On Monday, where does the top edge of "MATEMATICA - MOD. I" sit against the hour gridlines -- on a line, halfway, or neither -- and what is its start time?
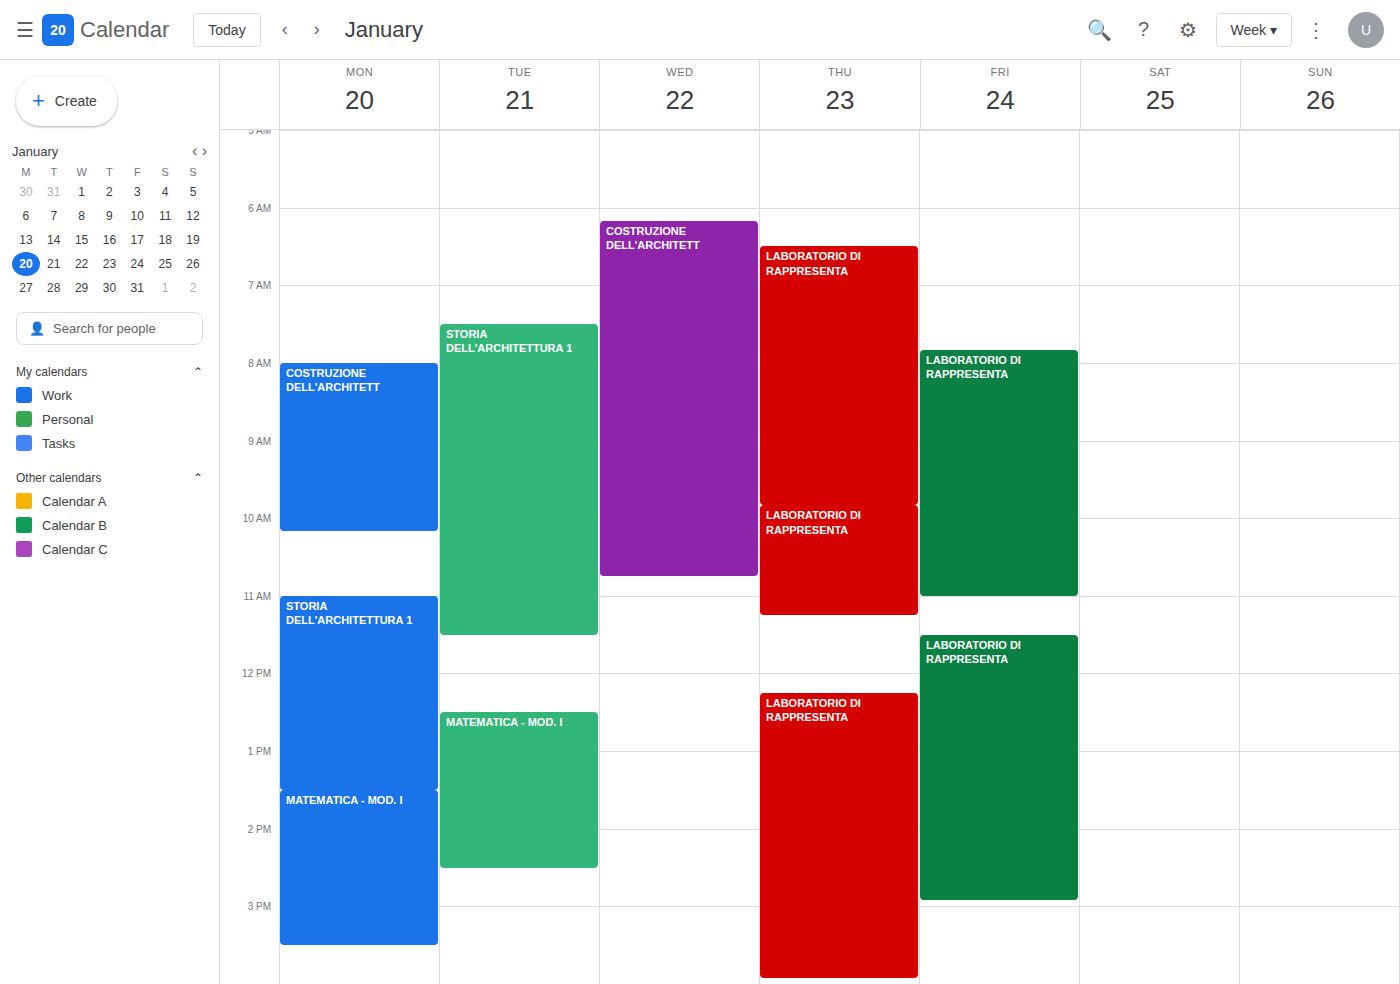
1:30 PM -- halfway between the 1 PM and 2 PM lines.